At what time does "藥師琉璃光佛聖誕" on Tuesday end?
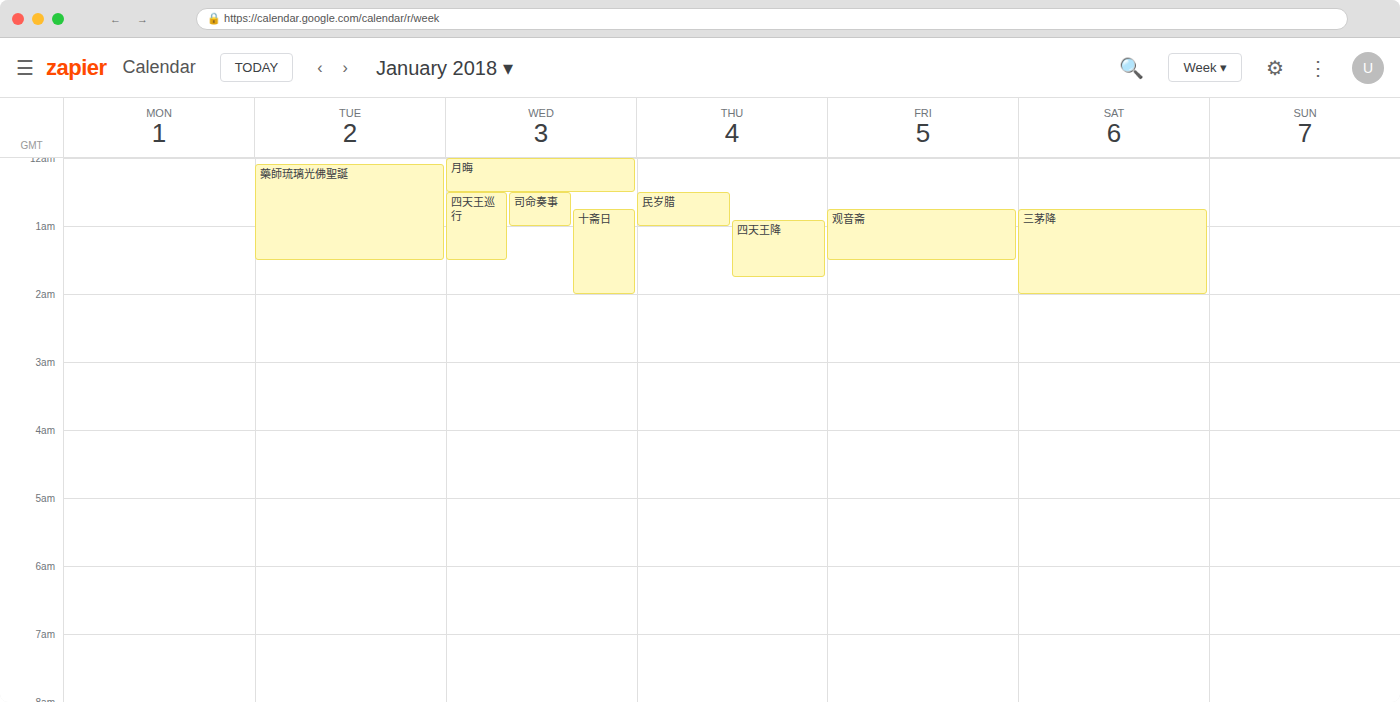
1:30 AM